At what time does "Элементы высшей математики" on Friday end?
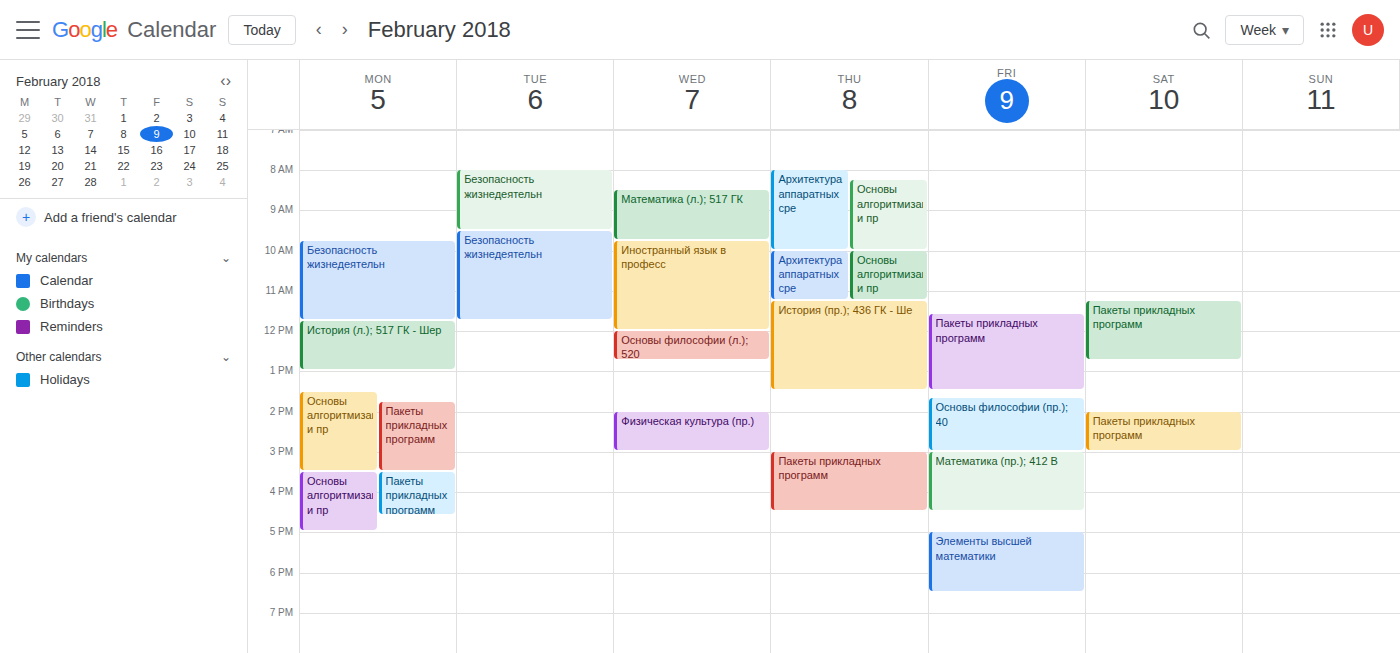
6:30 PM